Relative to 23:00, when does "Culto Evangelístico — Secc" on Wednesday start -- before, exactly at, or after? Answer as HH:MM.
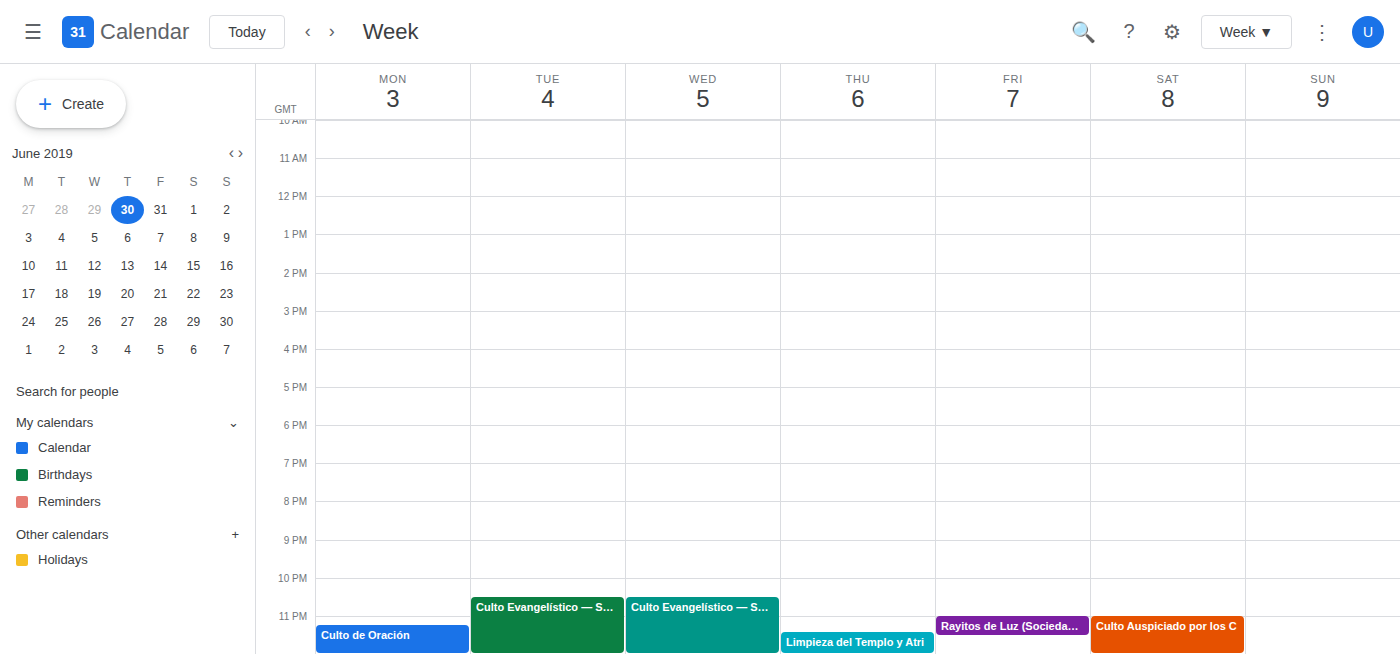
22:30 -- before 23:00, 30 minutes above the 23:00 line.